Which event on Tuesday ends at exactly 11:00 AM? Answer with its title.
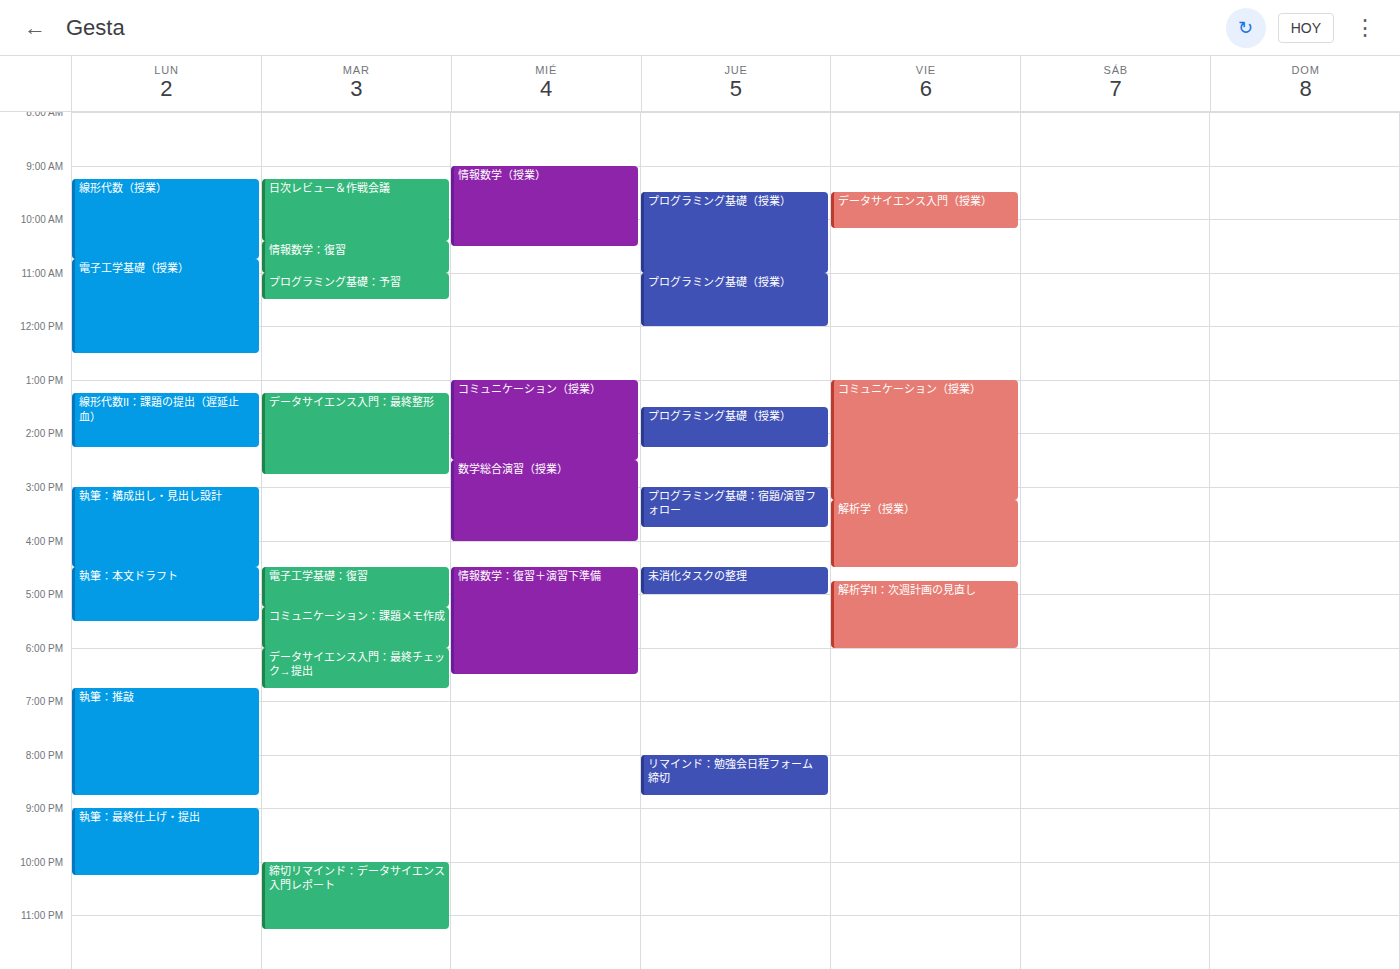
"情報数学：復習"